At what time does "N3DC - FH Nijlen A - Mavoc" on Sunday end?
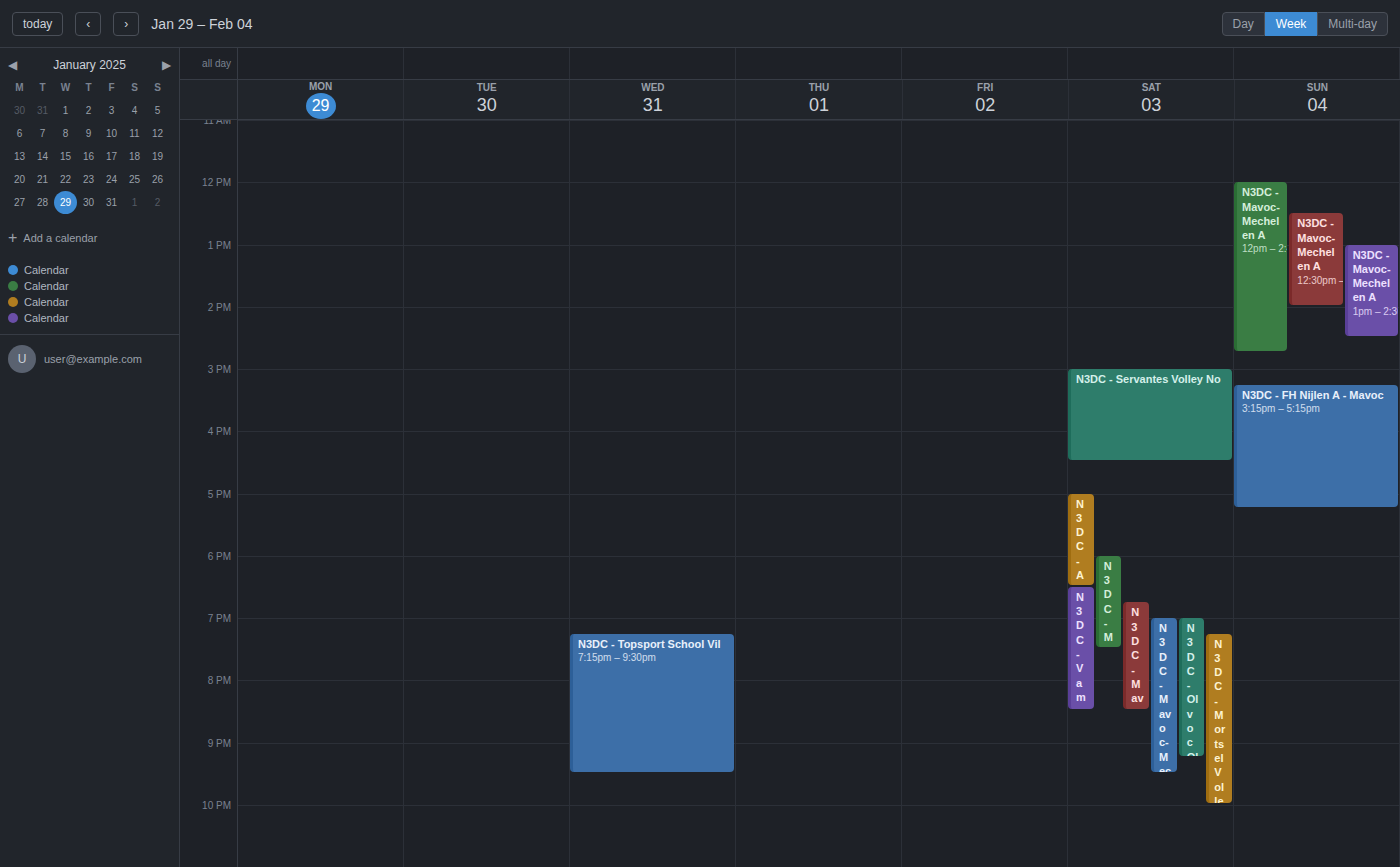
5:15 PM